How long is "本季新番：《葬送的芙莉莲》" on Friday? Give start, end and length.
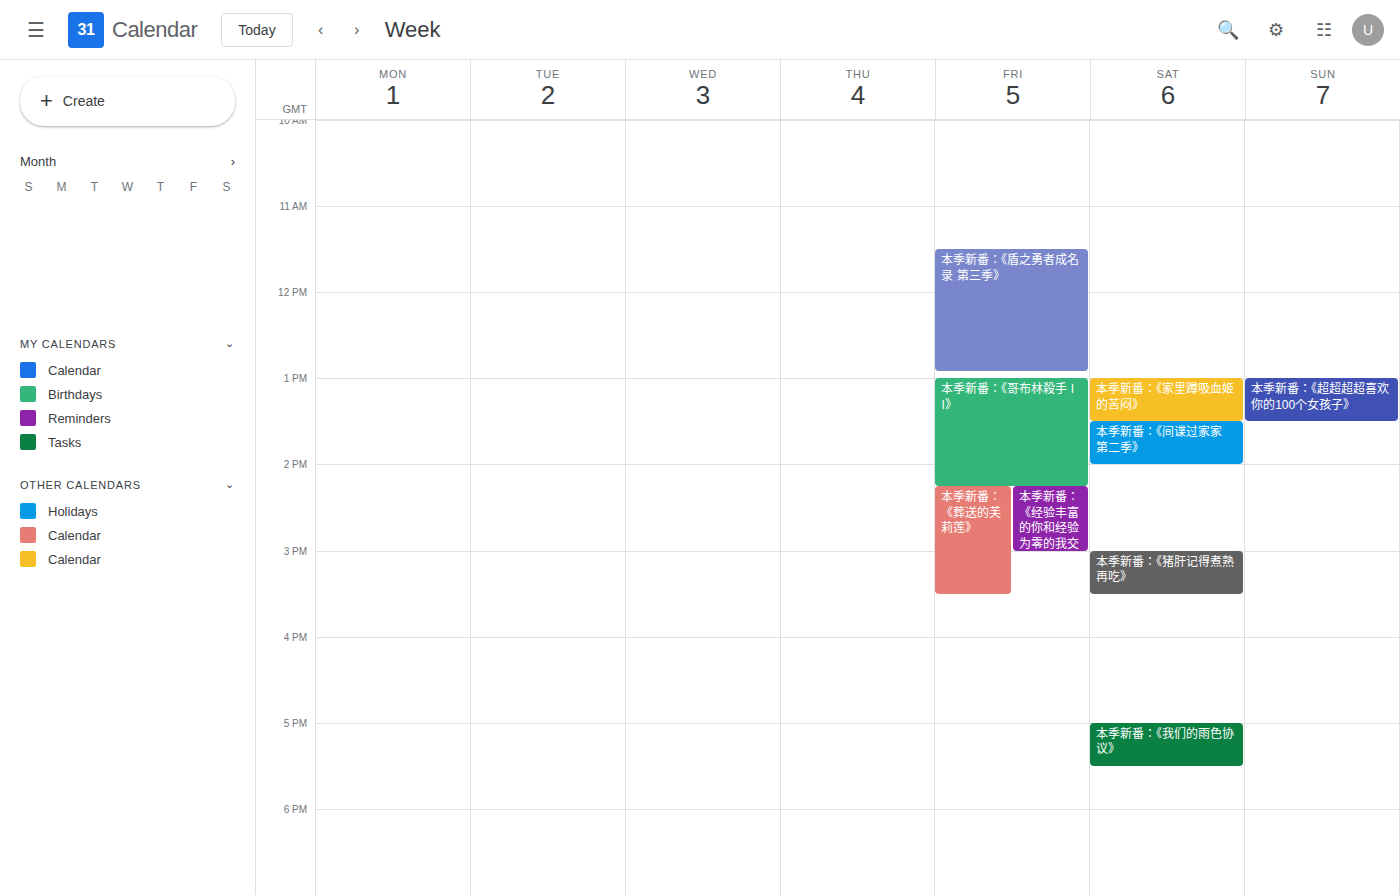
2:15 PM to 3:30 PM, 1 hour 15 minutes